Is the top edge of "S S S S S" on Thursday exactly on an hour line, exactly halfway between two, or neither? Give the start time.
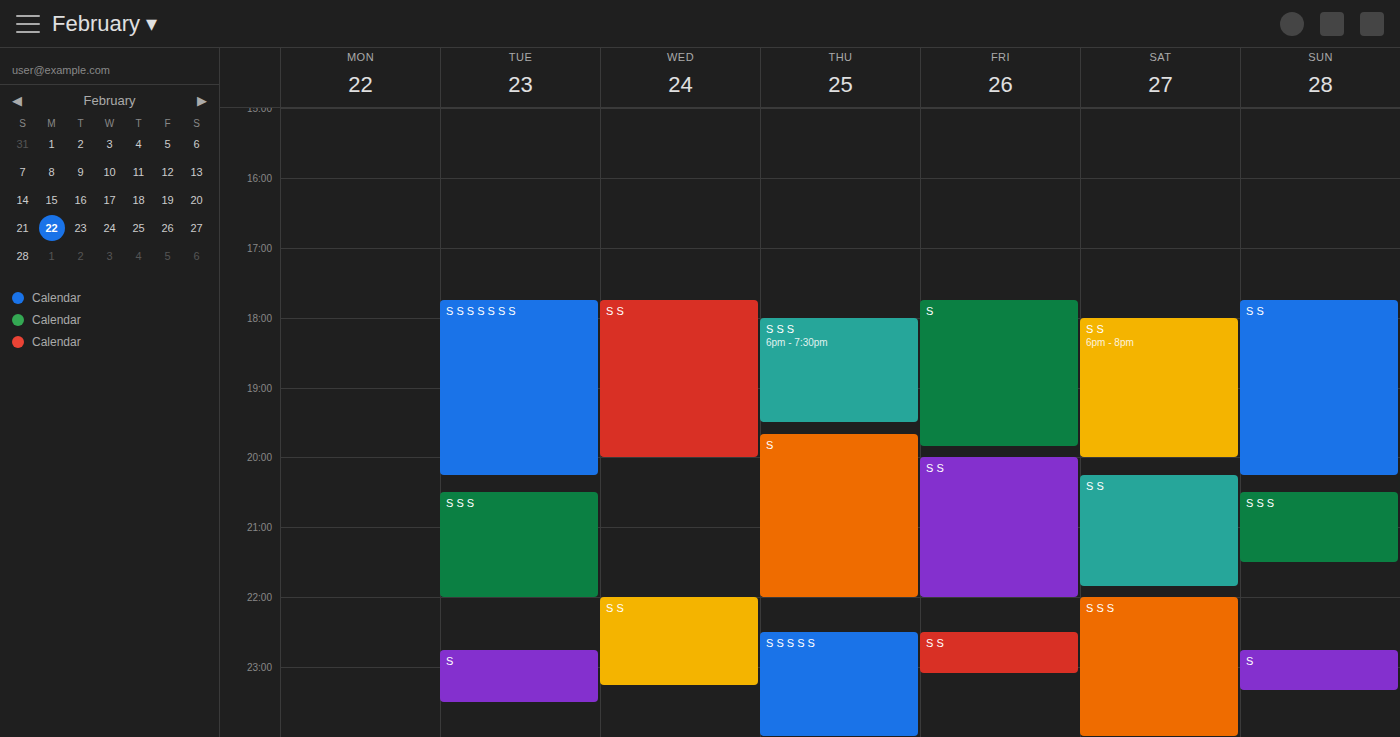
10:30 PM -- halfway between the 10 PM and 11 PM lines.